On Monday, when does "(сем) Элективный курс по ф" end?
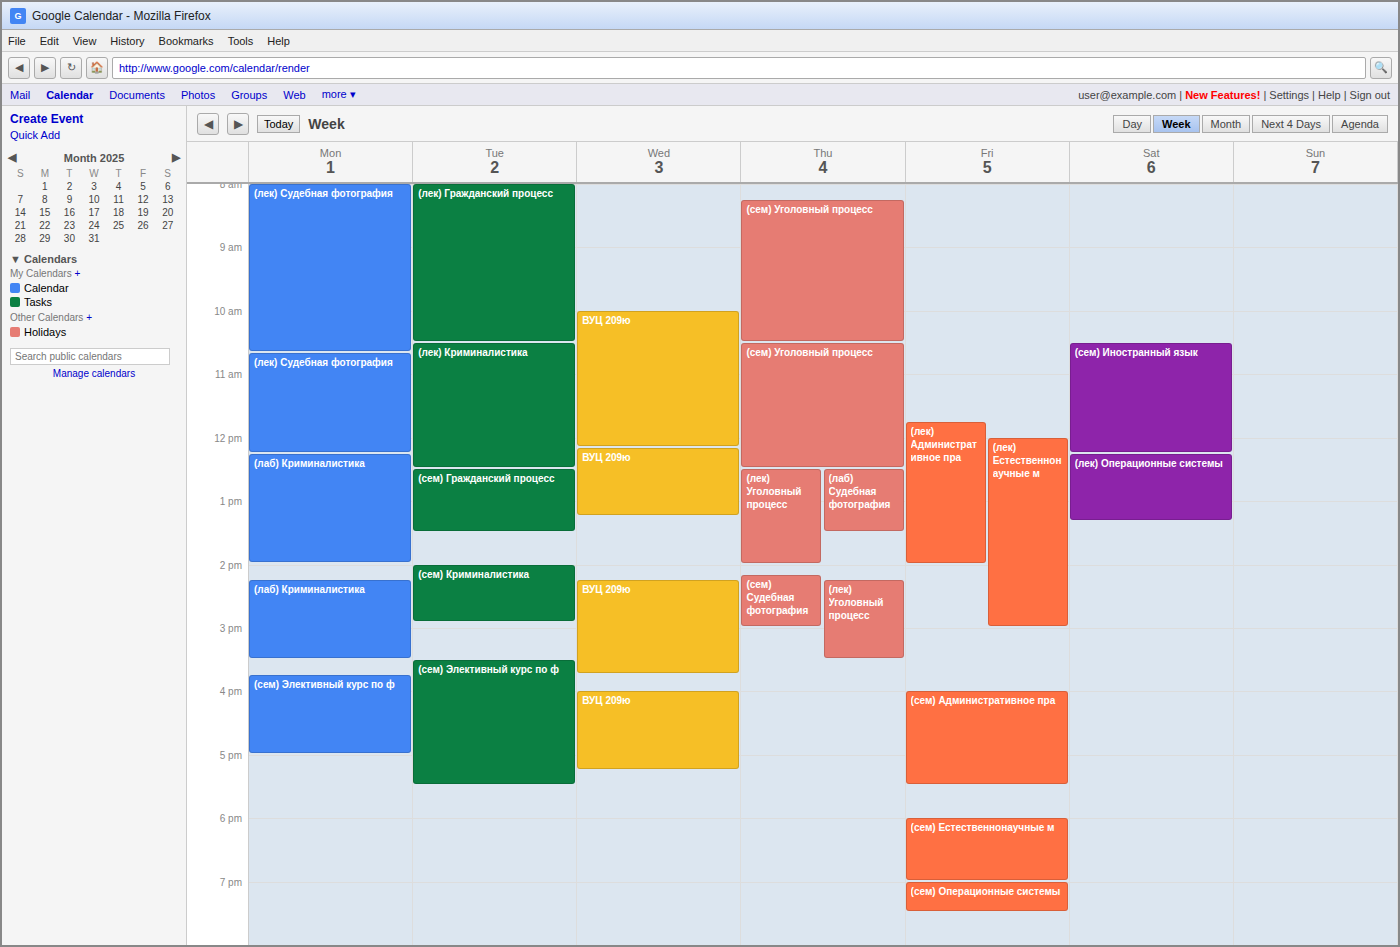
5:00 PM